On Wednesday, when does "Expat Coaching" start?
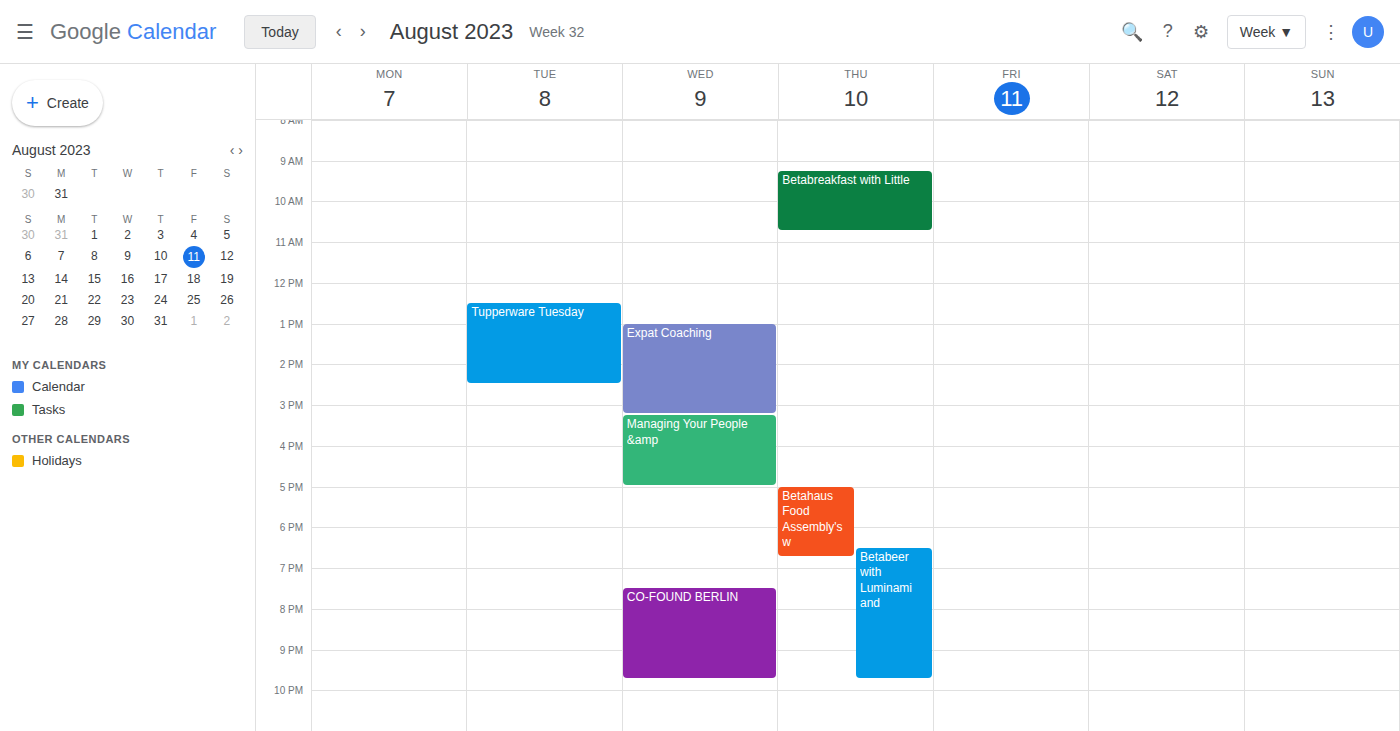
1:00 PM